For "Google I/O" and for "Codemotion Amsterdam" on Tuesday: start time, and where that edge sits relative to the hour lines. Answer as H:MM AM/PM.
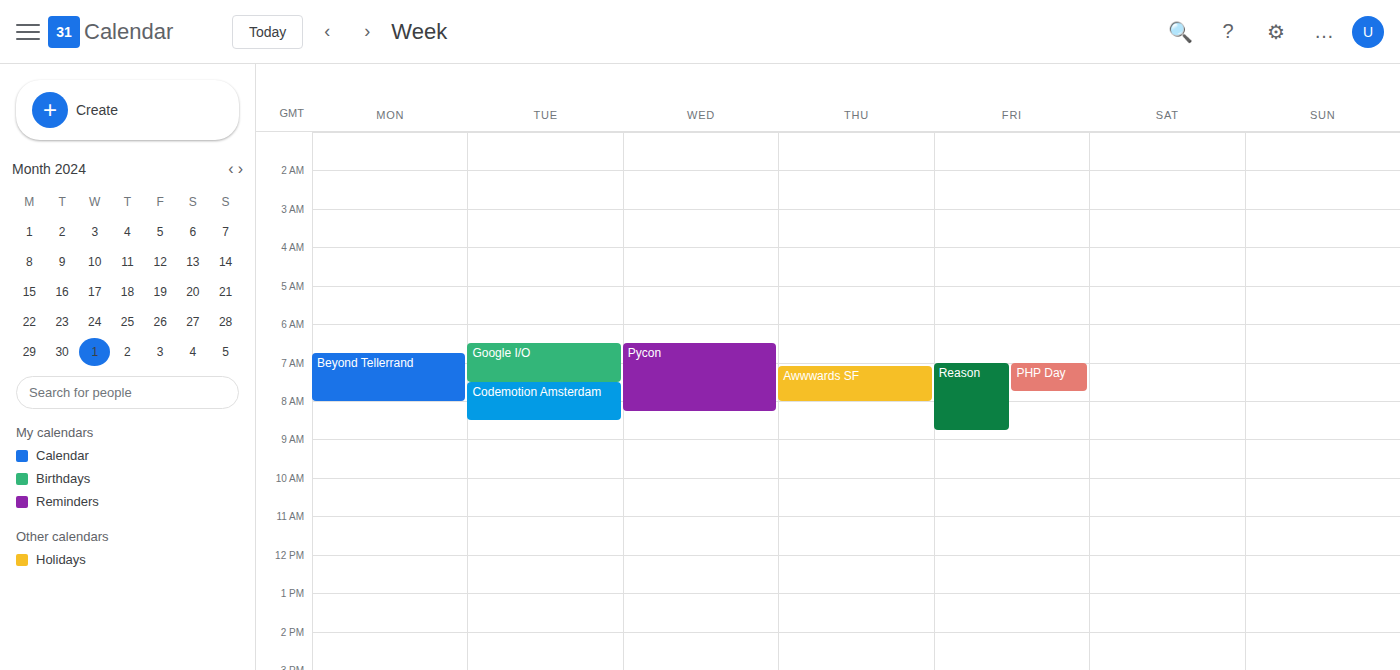
"Google I/O": 6:30 AM, halfway between the 6 AM and 7 AM lines. "Codemotion Amsterdam": 7:30 AM, halfway between the 7 AM and 8 AM lines.